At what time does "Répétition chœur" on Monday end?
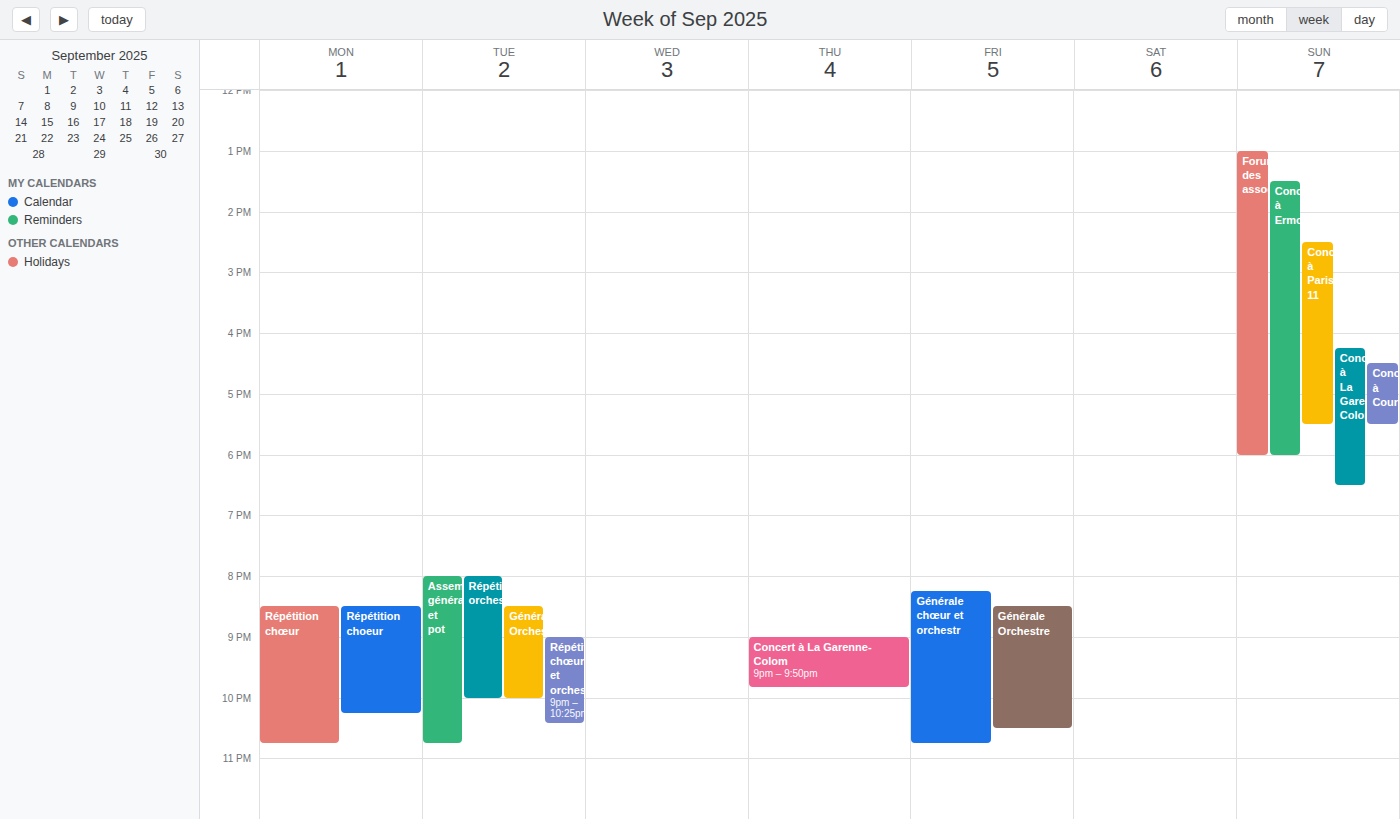
10:45 PM